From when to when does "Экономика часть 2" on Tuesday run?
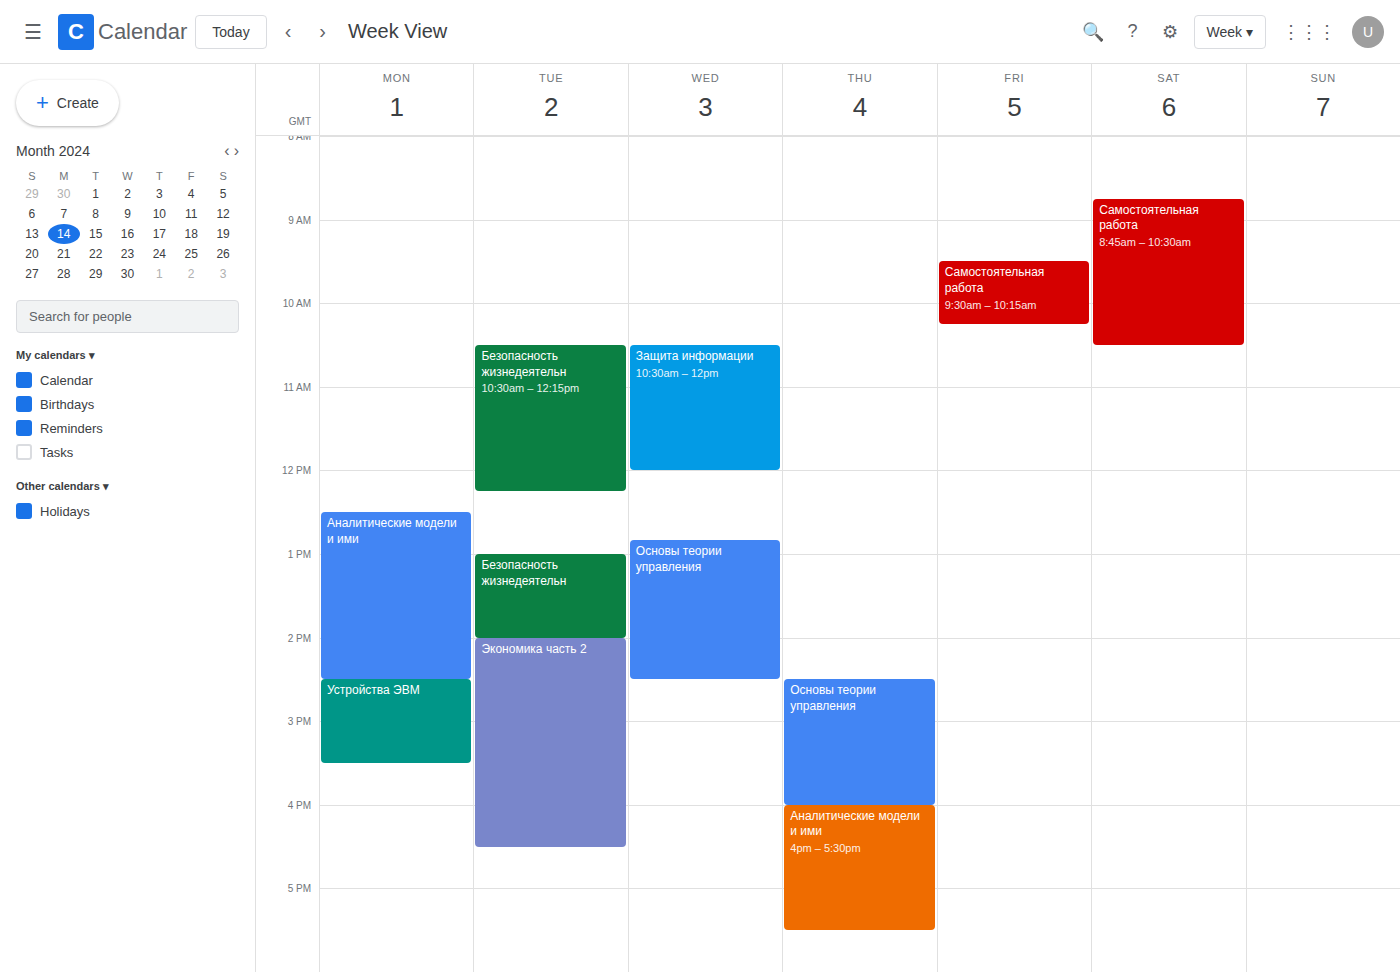
2:00 PM to 4:30 PM